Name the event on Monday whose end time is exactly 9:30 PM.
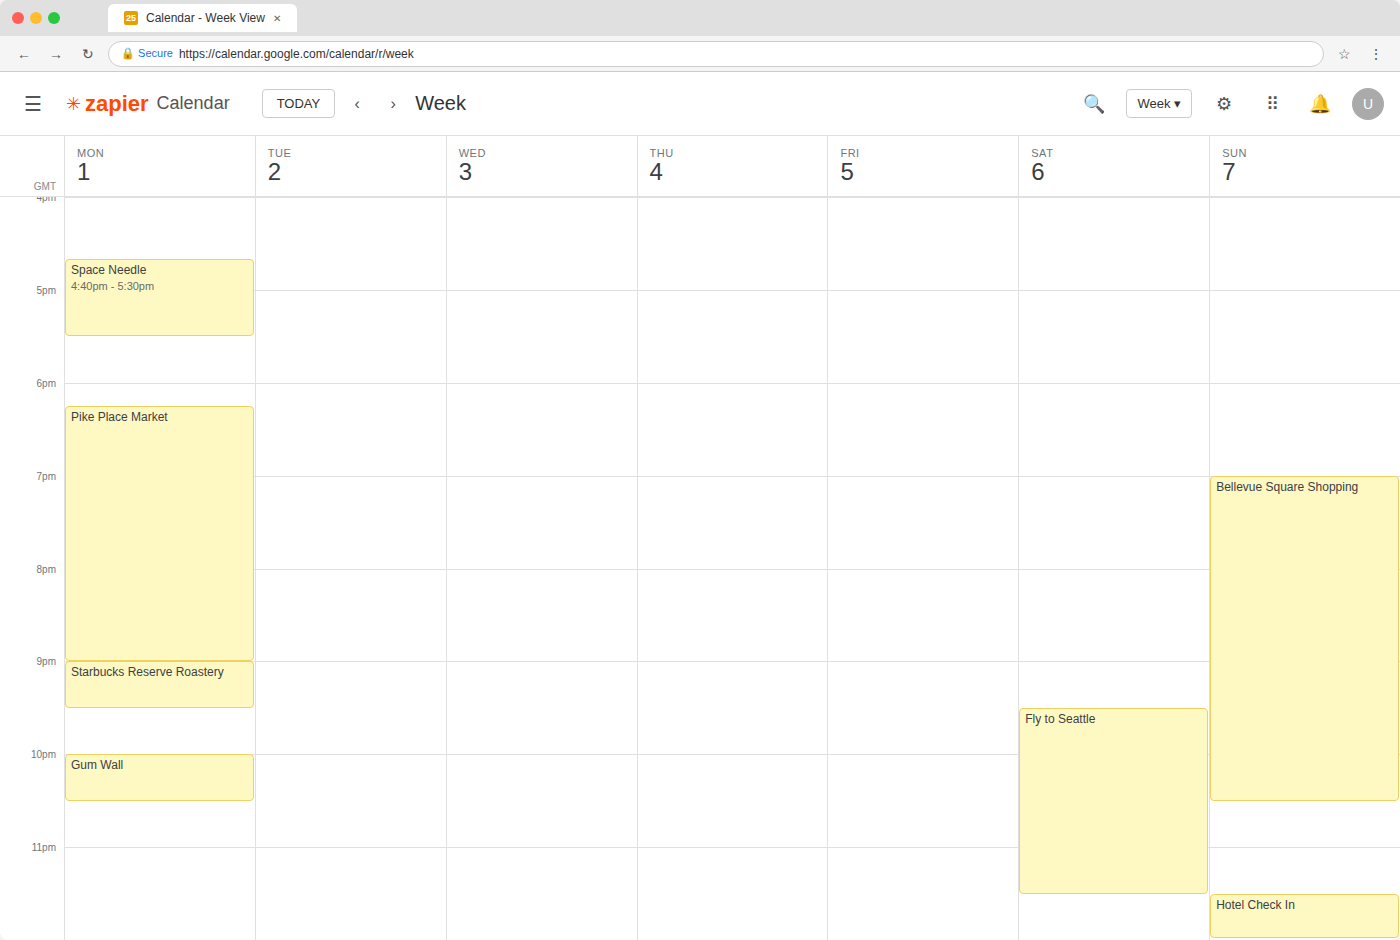
"Starbucks Reserve Roastery"